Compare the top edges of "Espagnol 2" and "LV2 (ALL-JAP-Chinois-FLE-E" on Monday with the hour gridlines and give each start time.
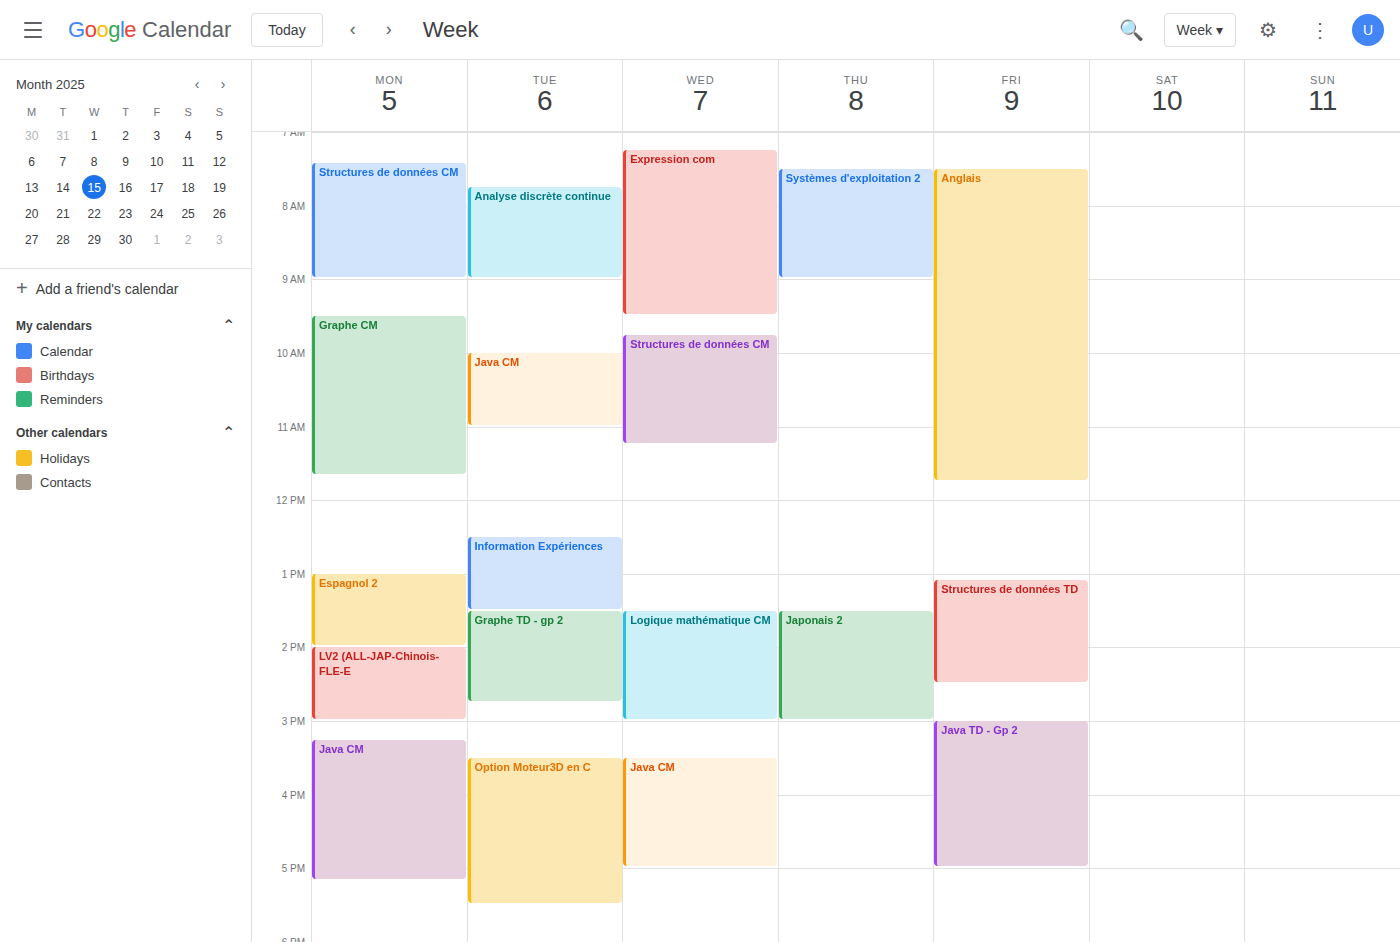
"Espagnol 2": 1:00 PM, exactly on the 1 PM line. "LV2 (ALL-JAP-Chinois-FLE-E": 2:00 PM, exactly on the 2 PM line.